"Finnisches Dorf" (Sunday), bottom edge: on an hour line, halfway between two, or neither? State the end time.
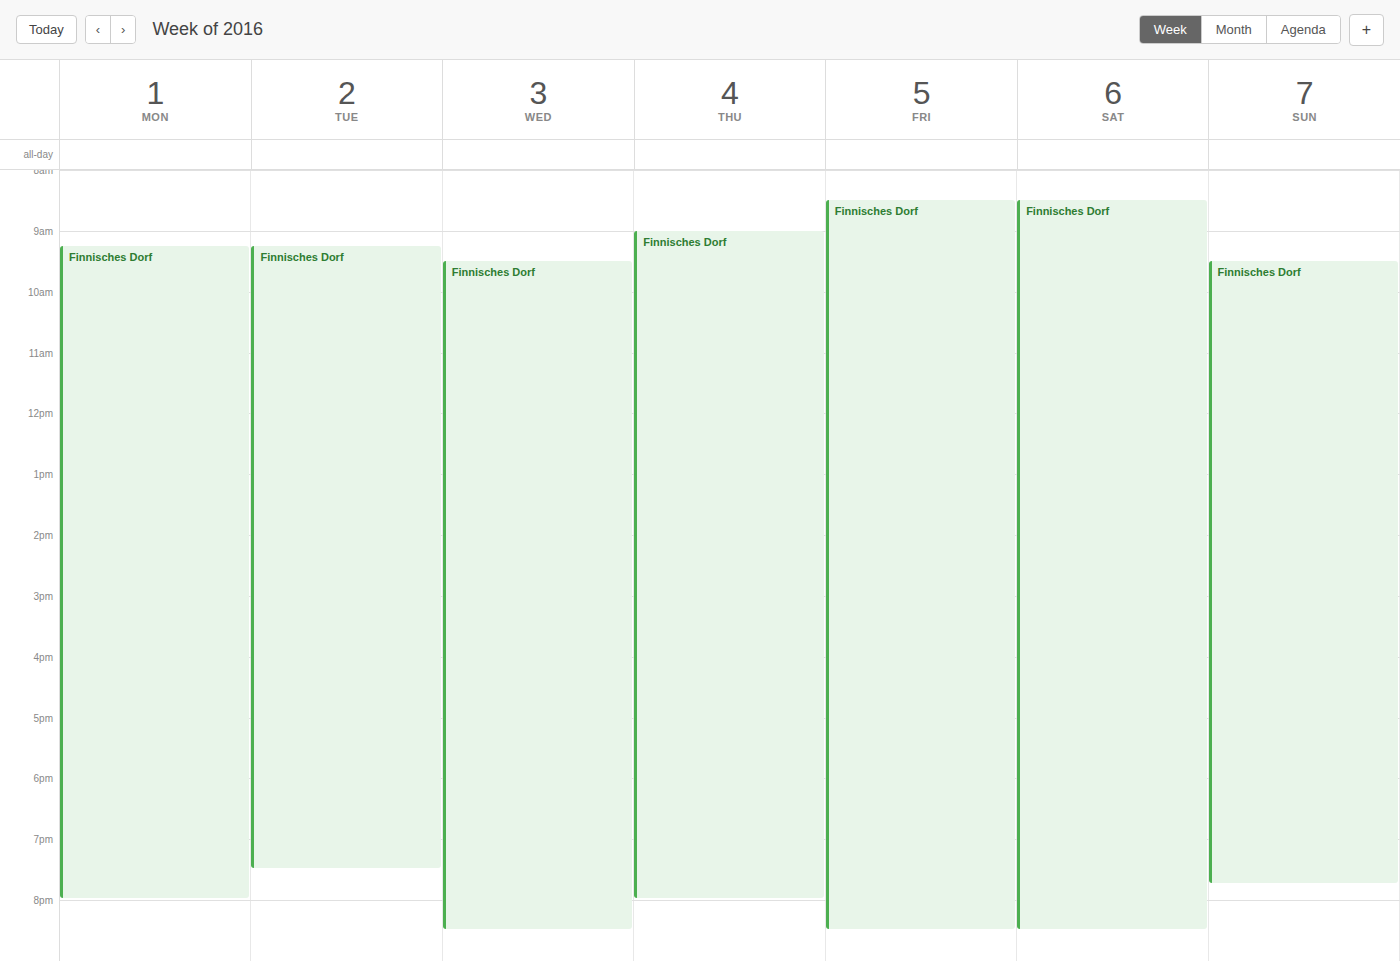
7:45 PM -- neither: three quarters of the way from the 7 PM line to the 8 PM line.